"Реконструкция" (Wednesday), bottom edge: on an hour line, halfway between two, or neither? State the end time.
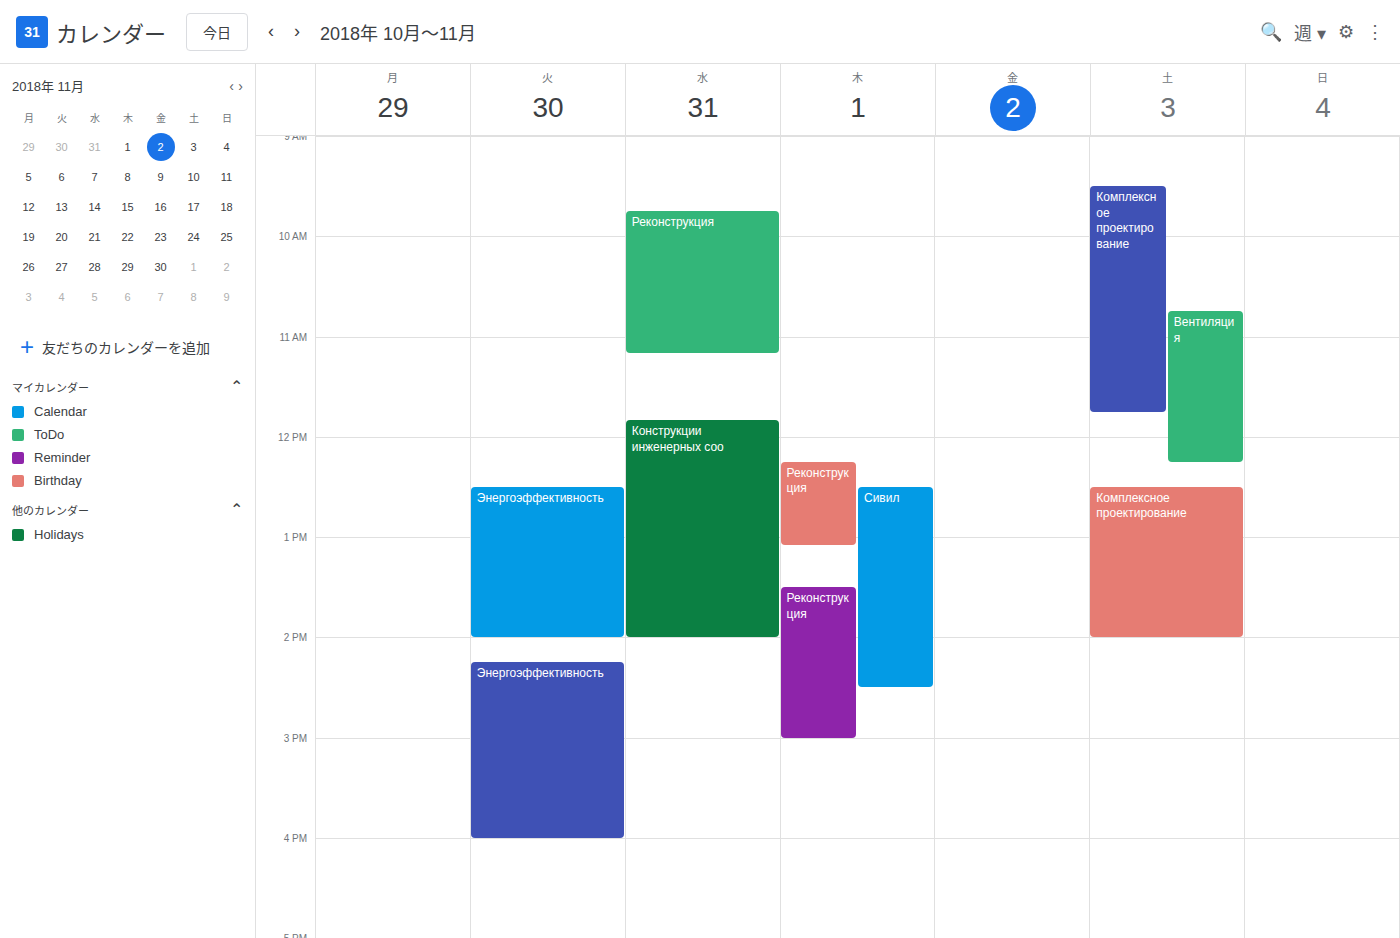
11:10 AM -- neither: 10 minutes below the 11 AM line and 50 minutes above the 12 PM line.